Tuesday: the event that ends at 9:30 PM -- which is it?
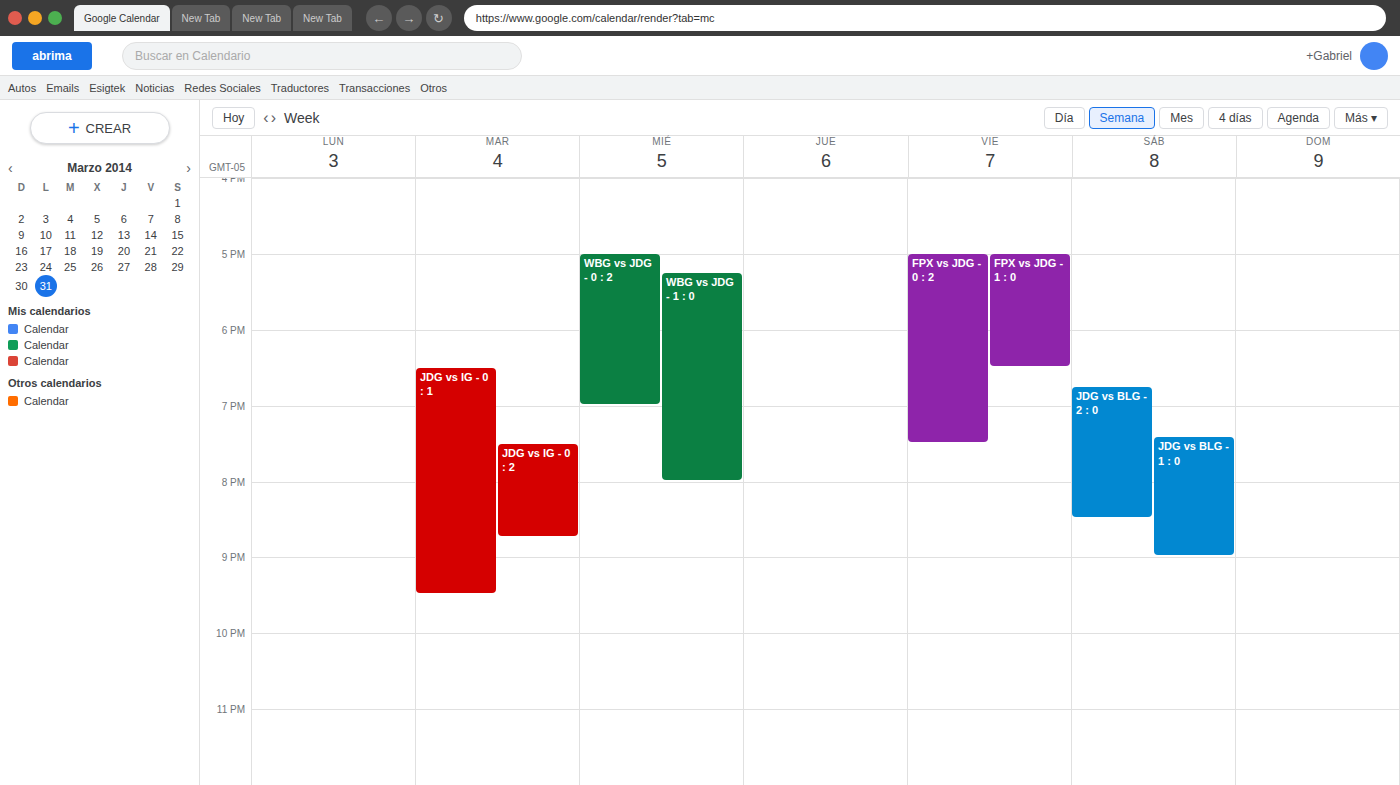
"JDG vs IG - 0 : 1"